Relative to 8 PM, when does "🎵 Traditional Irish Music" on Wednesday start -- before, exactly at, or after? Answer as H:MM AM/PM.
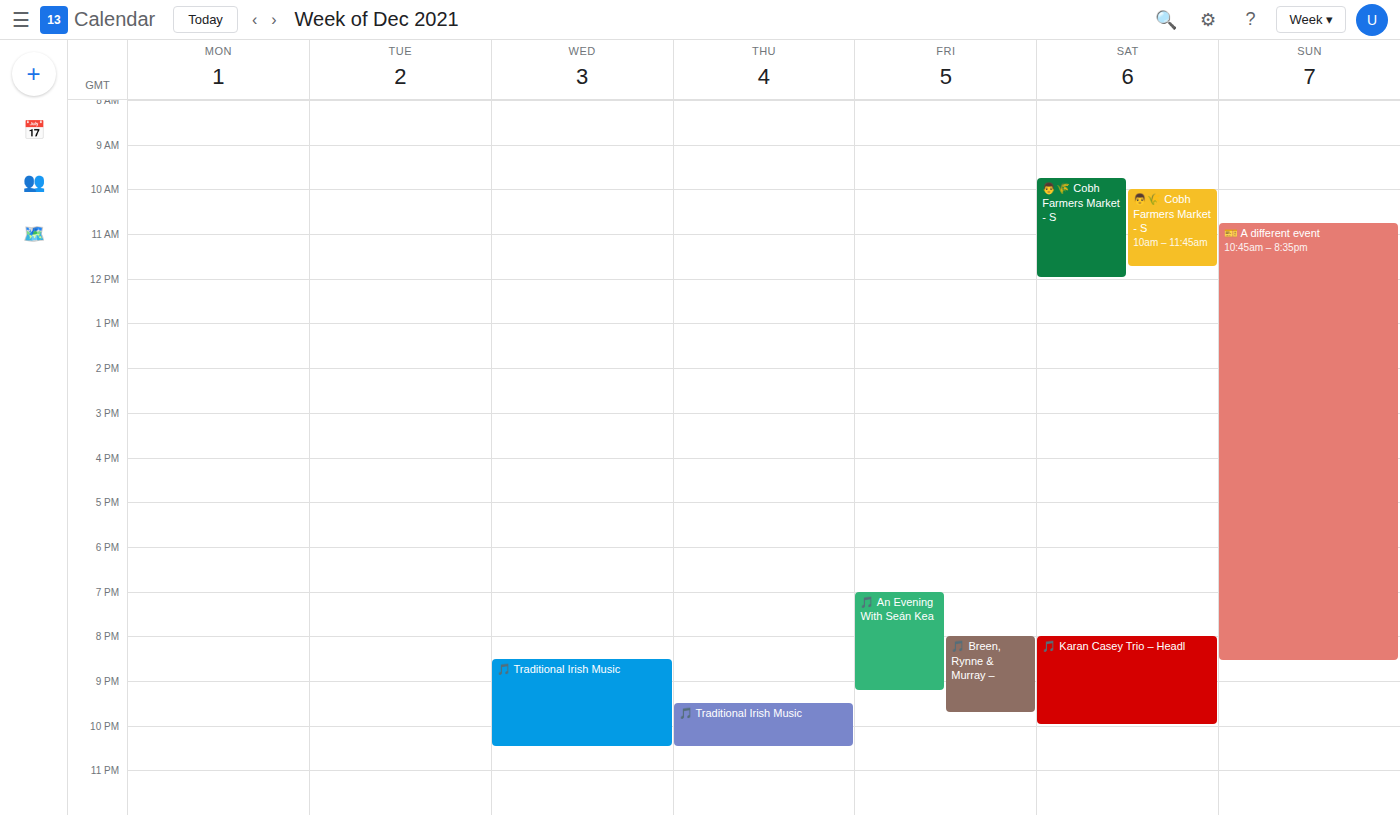
8:30 PM -- after 8 PM, 30 minutes below the 8 PM line.